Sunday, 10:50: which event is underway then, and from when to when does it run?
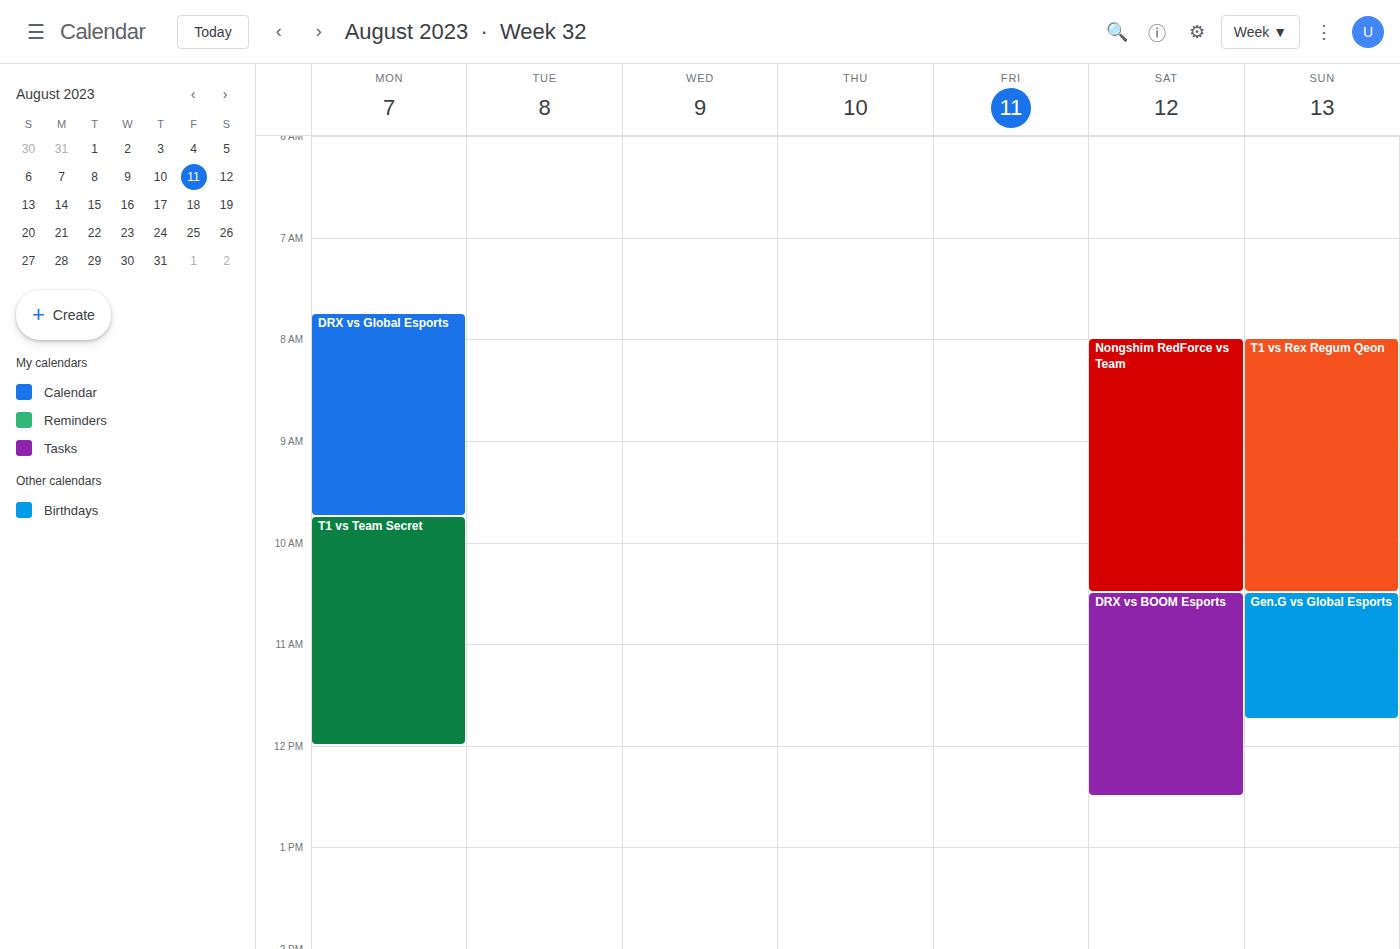
"Gen.G vs Global Esports", 10:30 to 11:45